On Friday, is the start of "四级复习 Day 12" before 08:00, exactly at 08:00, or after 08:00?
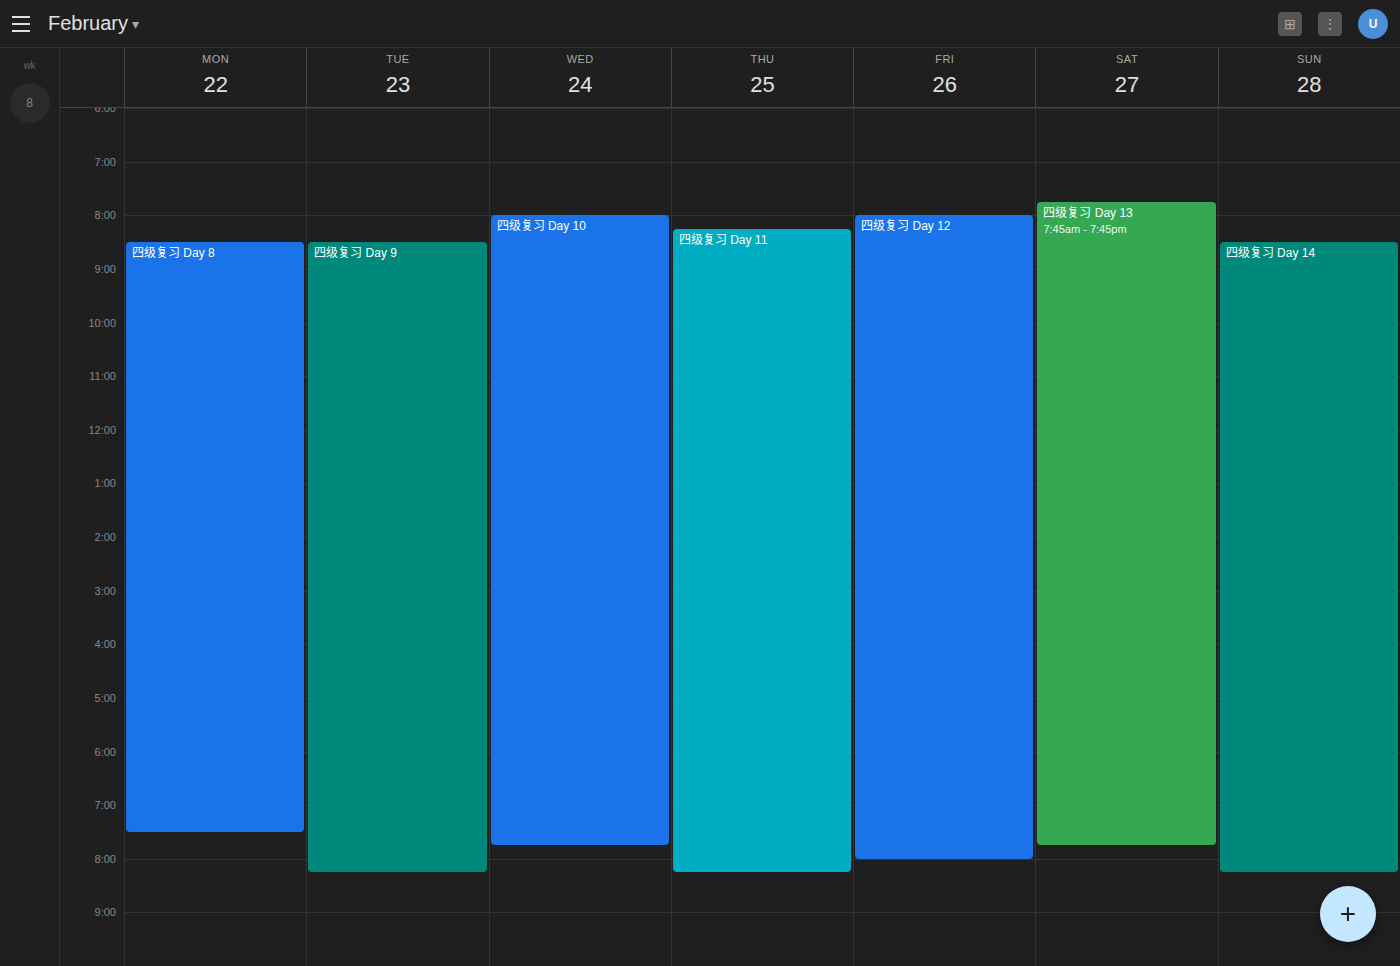
08:00 -- exactly at 08:00, on the 08:00 line.